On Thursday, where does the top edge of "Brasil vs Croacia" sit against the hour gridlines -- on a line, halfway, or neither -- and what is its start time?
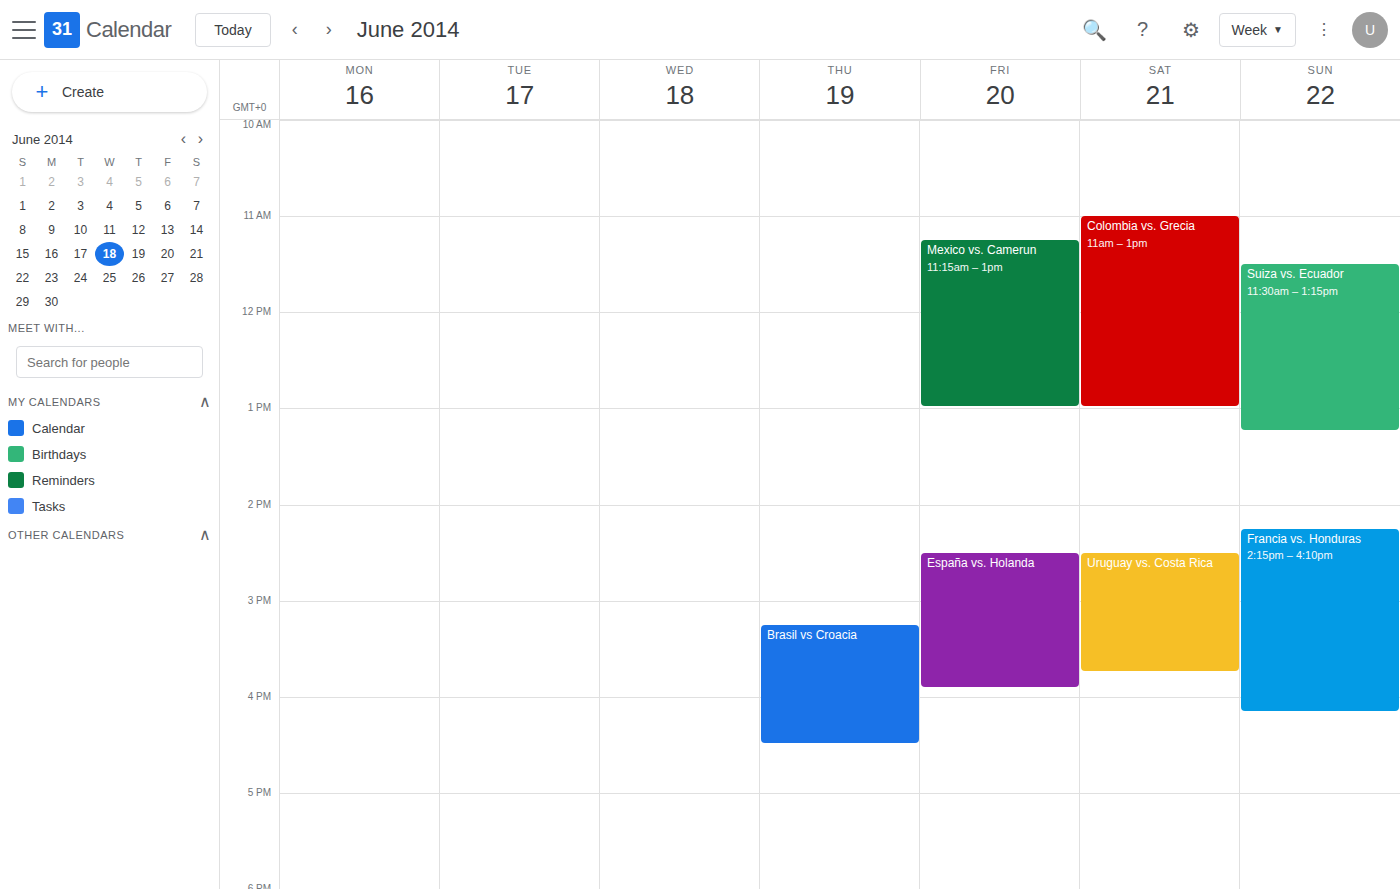
3:15 PM -- neither: a quarter of the way from the 3 PM line to the 4 PM line.